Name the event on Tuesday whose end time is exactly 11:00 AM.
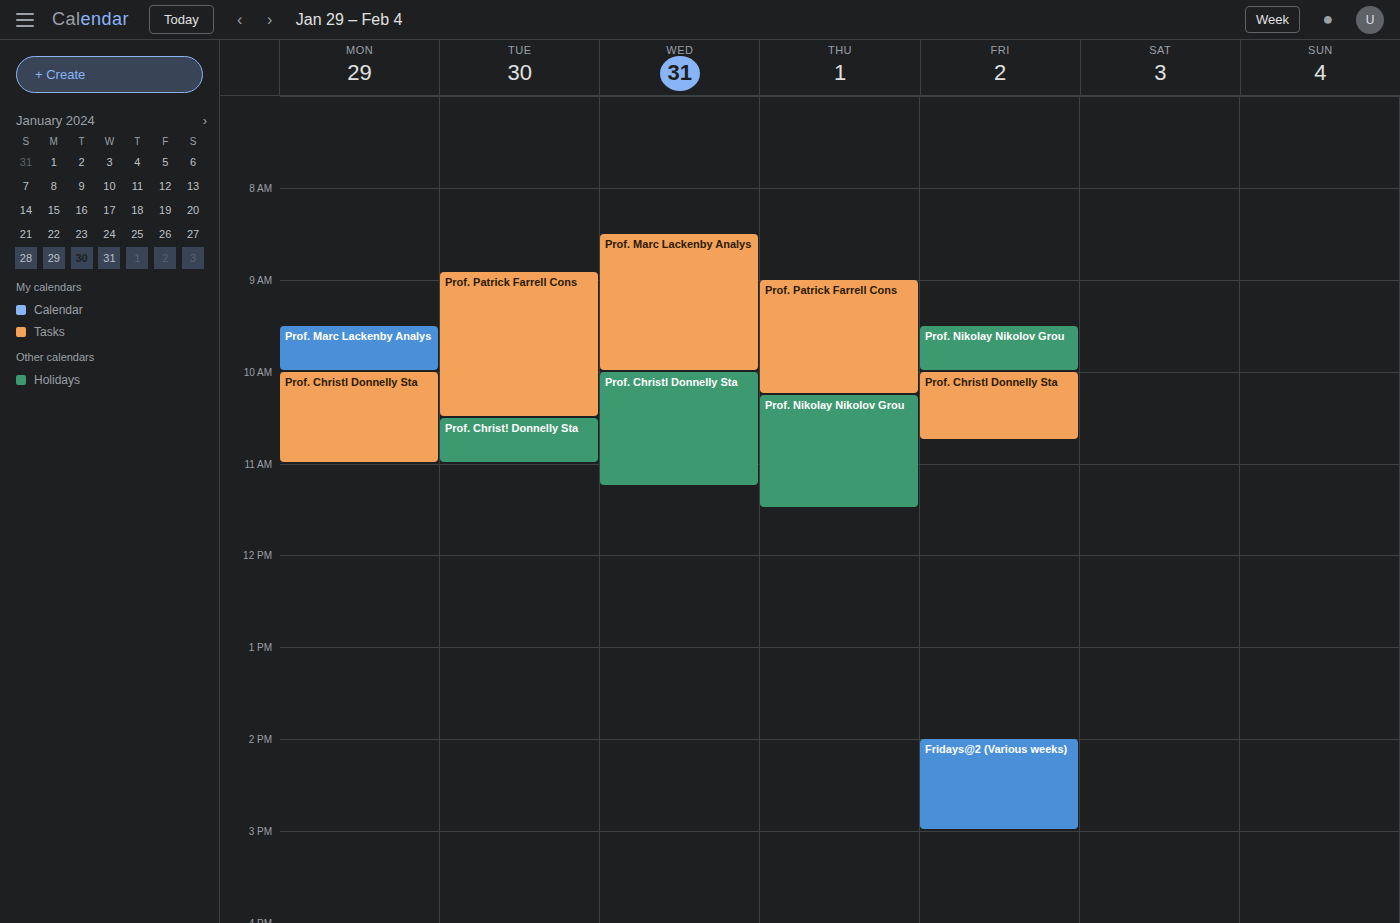
"Prof. Christ! Donnelly Sta"